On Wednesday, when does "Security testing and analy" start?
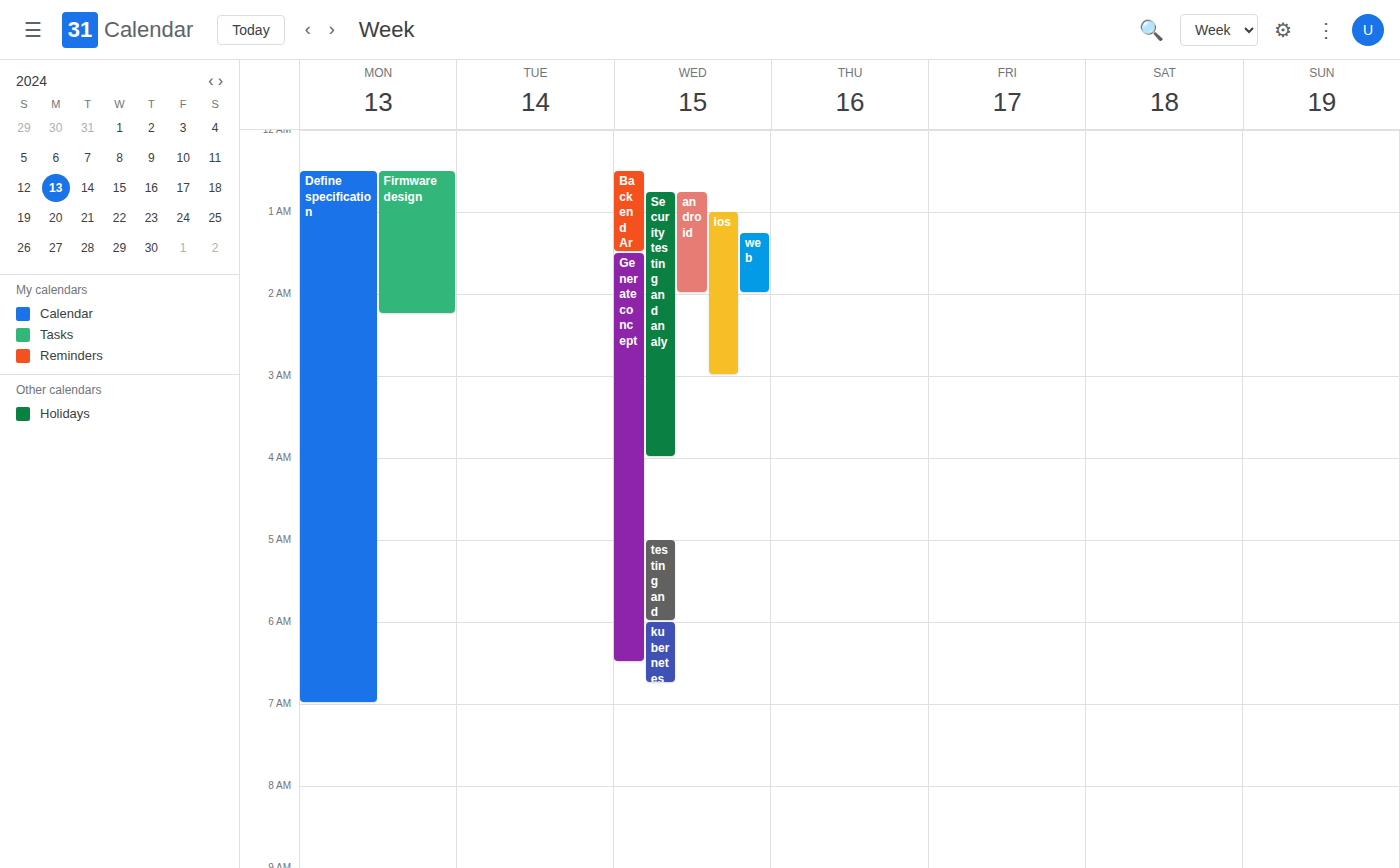
12:45 AM